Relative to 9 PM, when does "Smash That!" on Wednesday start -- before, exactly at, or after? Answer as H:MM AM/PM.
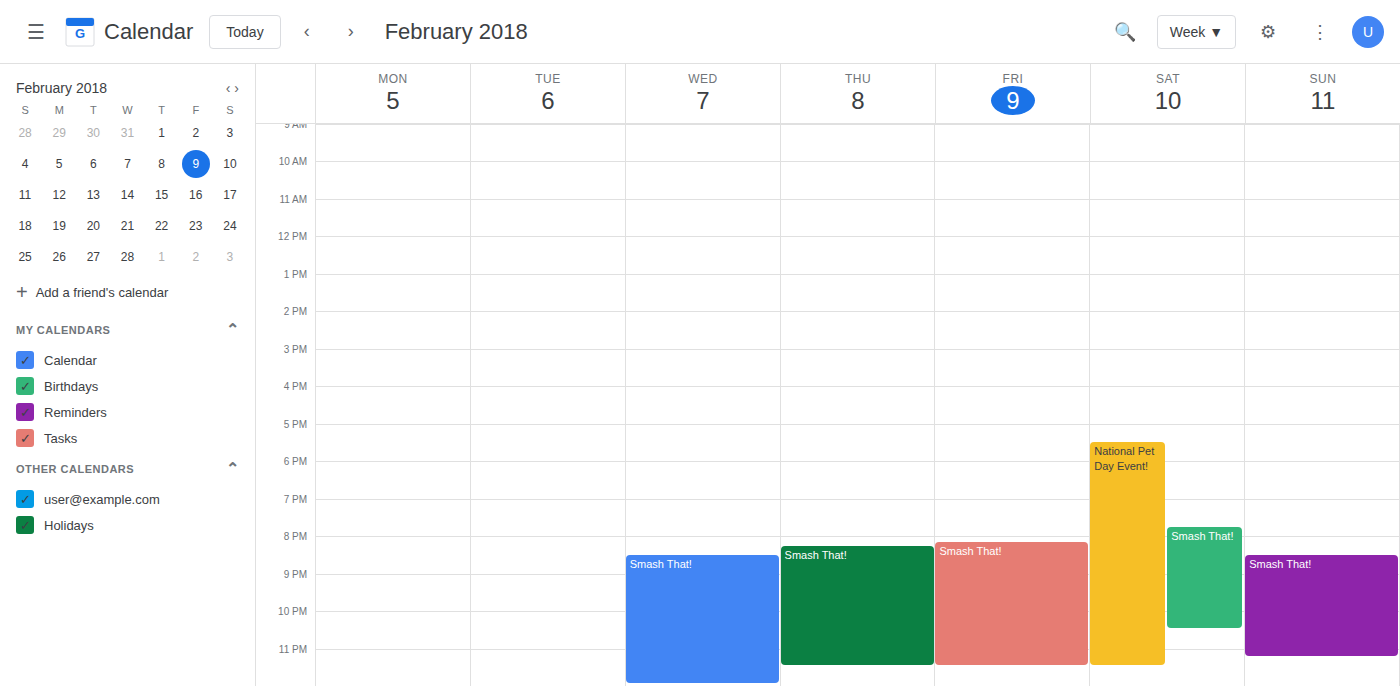
8:30 PM -- before 9 PM, 30 minutes above the 9 PM line.